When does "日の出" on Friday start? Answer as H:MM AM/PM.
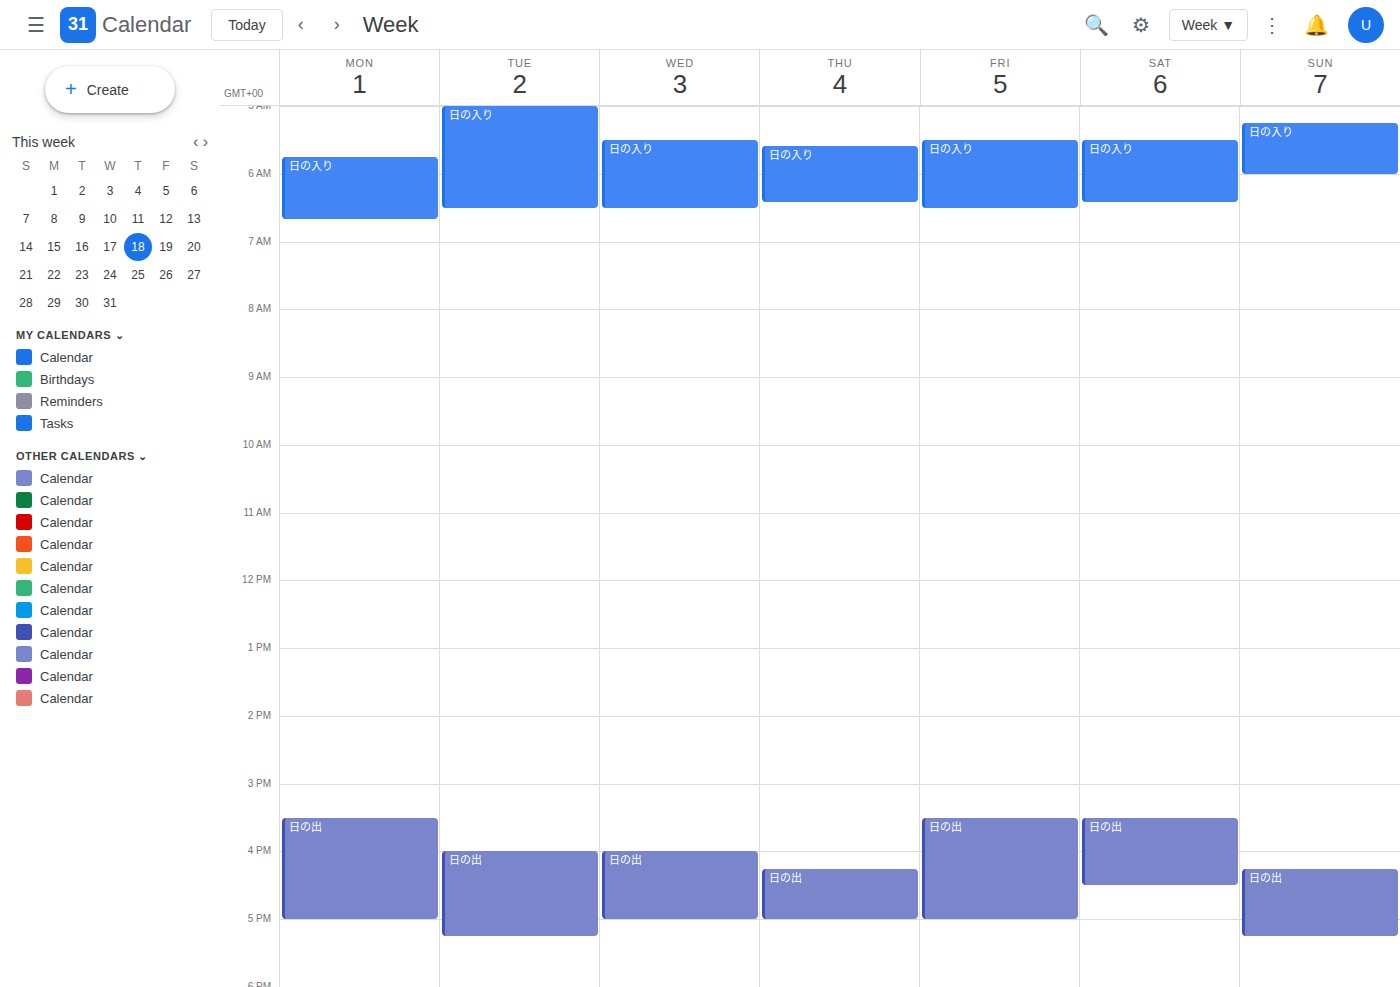
3:30 PM